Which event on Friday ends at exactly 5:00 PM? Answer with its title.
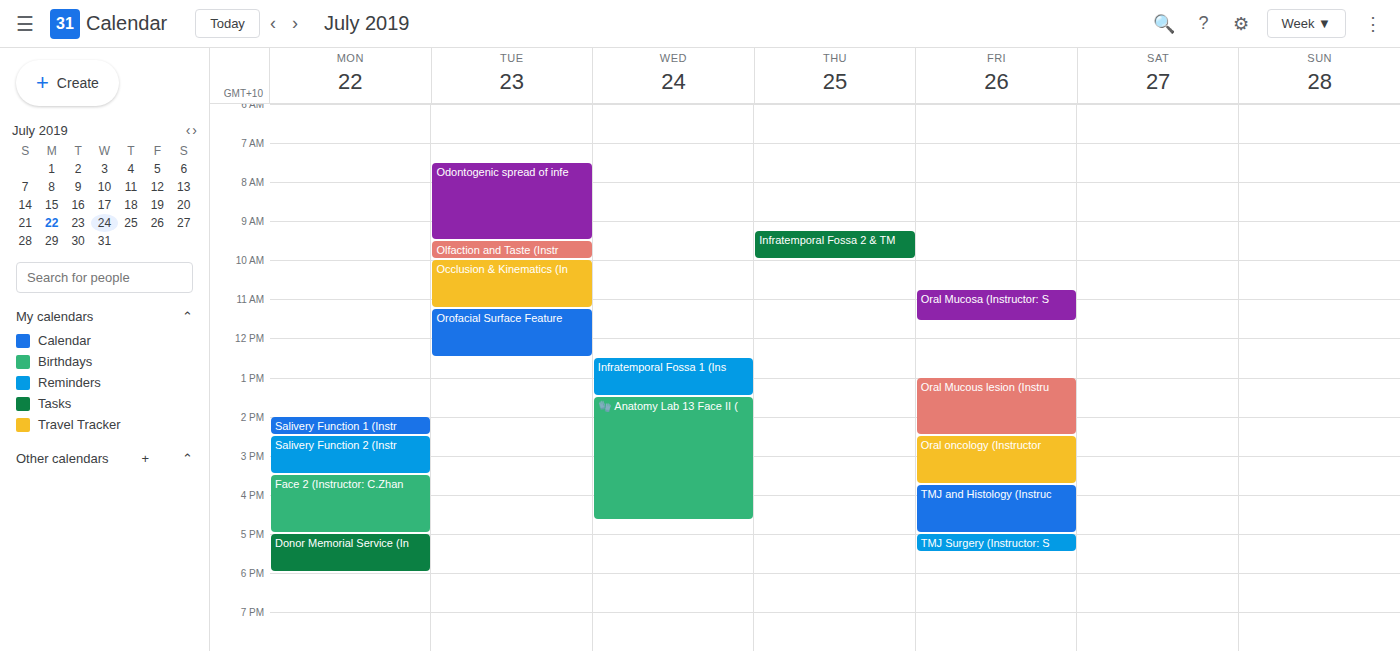
"TMJ and Histology (Instruc"